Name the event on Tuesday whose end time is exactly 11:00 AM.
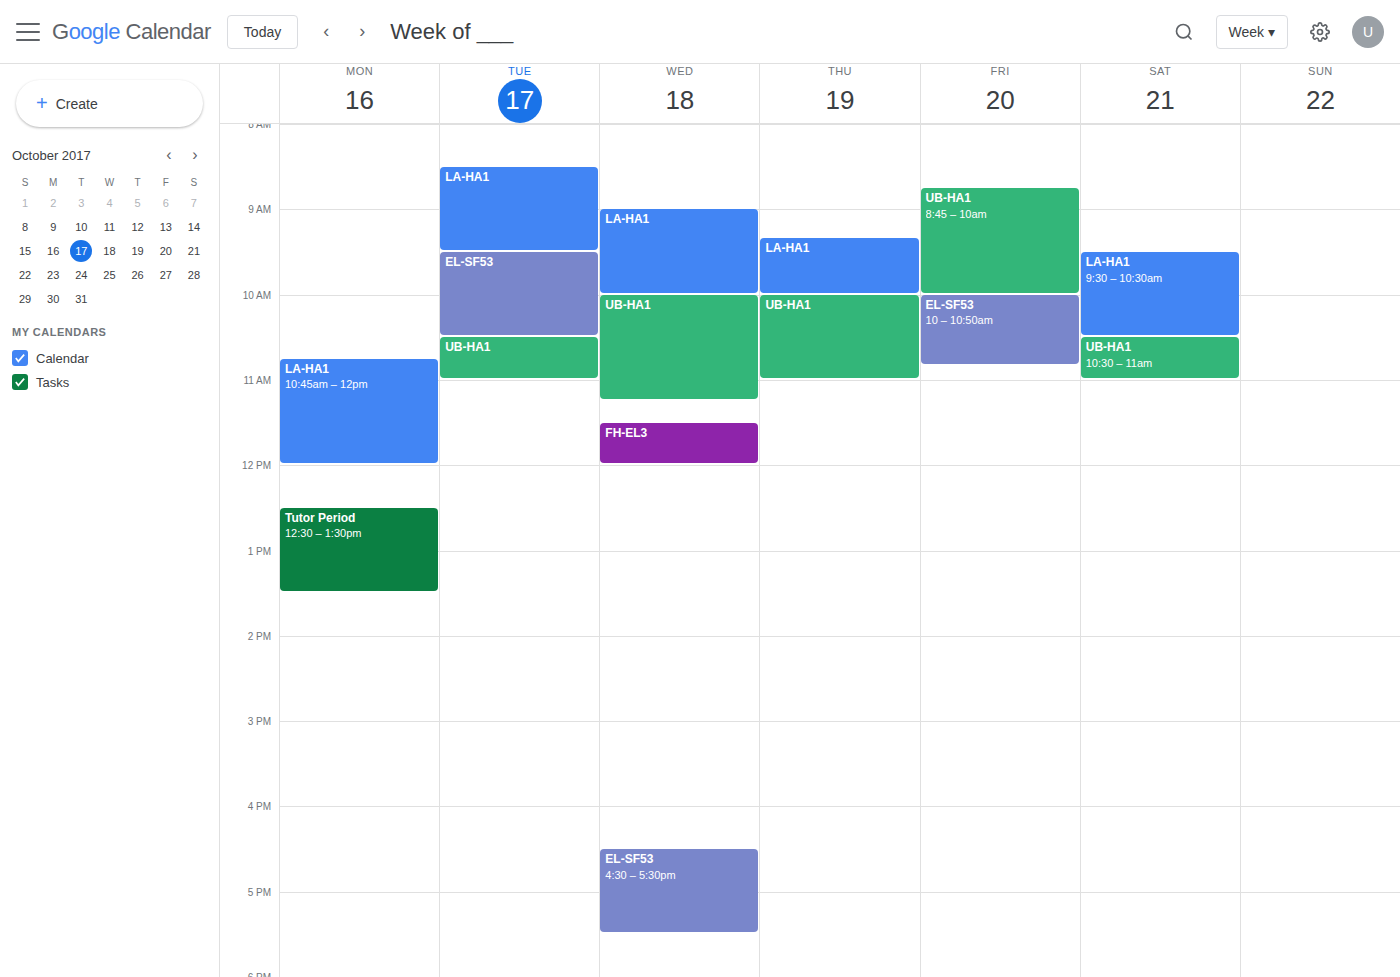
"UB-HA1"